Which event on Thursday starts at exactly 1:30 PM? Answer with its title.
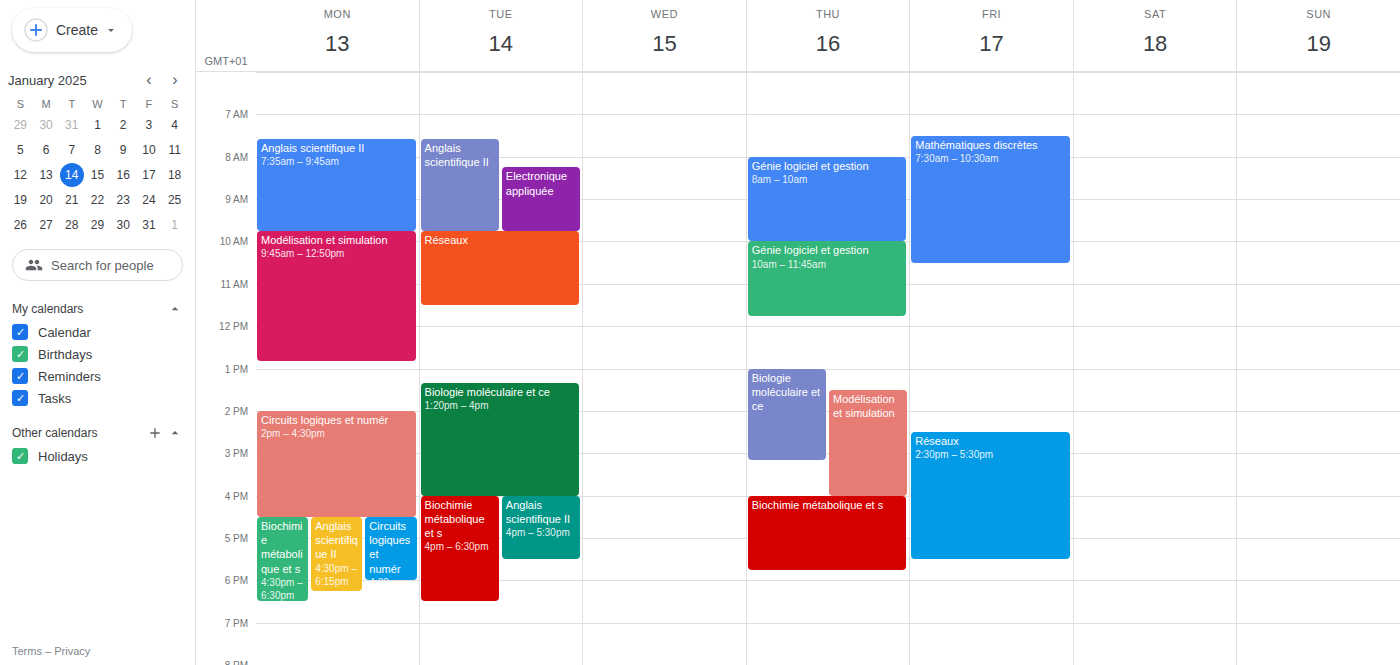
"Modélisation et simulation"